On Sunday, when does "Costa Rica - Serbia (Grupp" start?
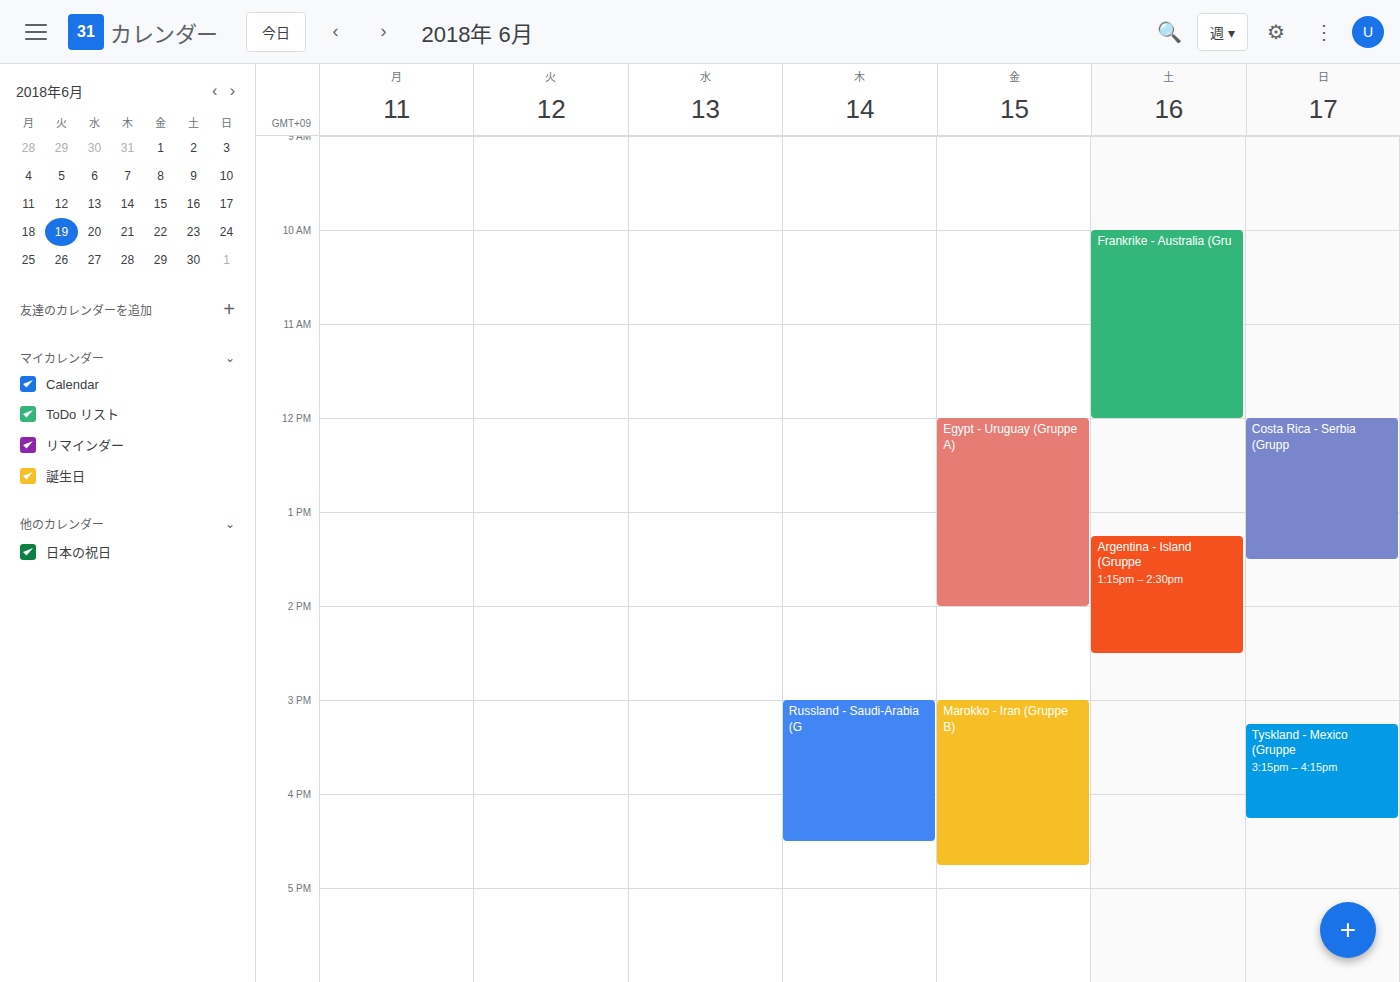
12:00 PM